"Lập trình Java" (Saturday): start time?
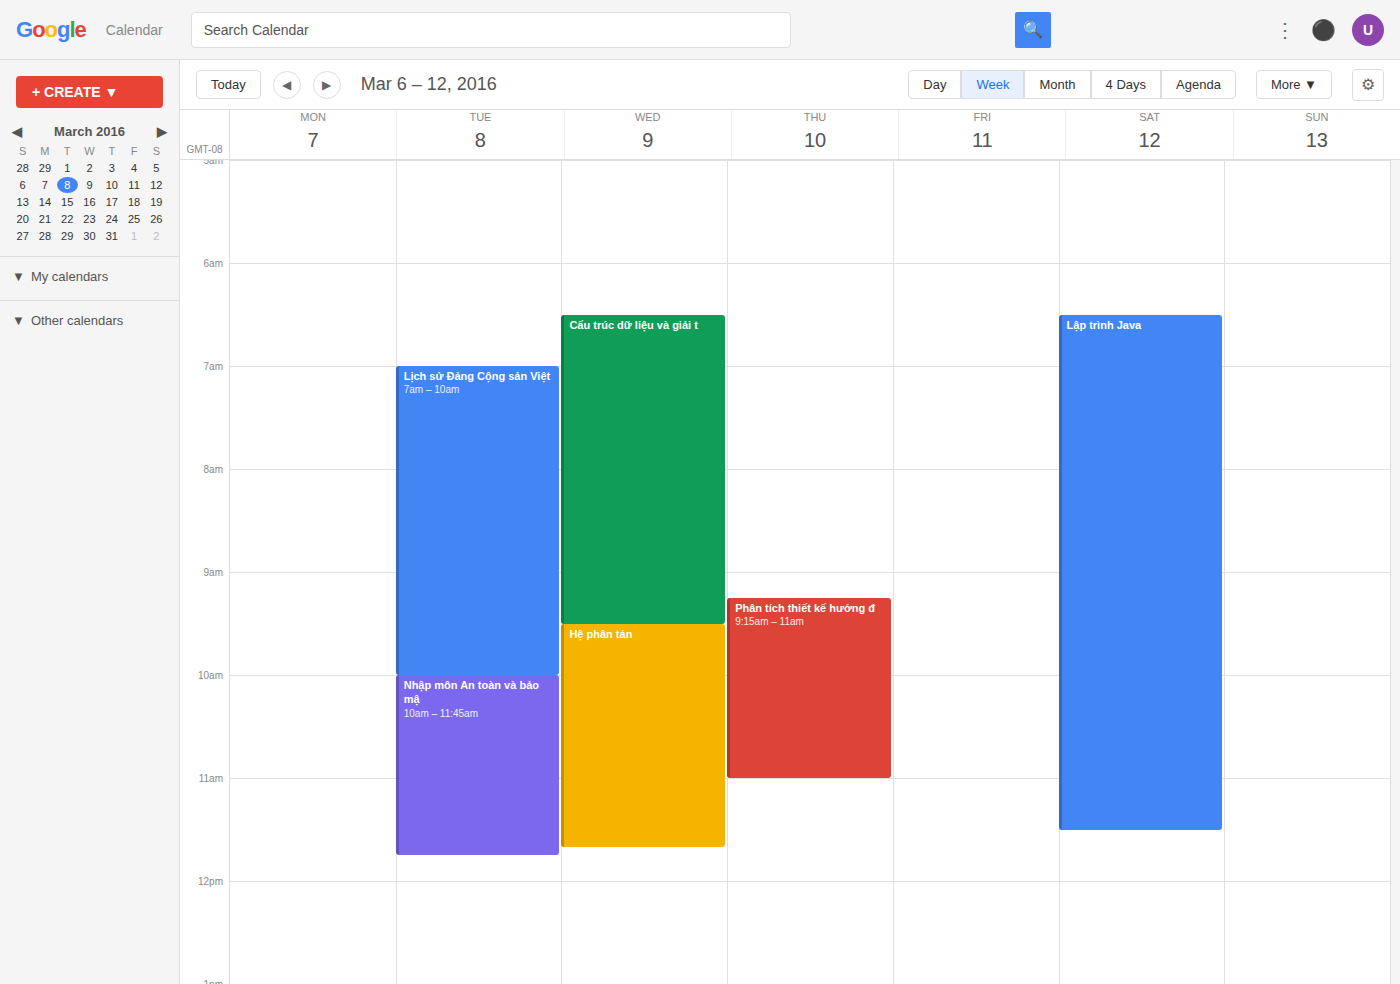
6:30 AM